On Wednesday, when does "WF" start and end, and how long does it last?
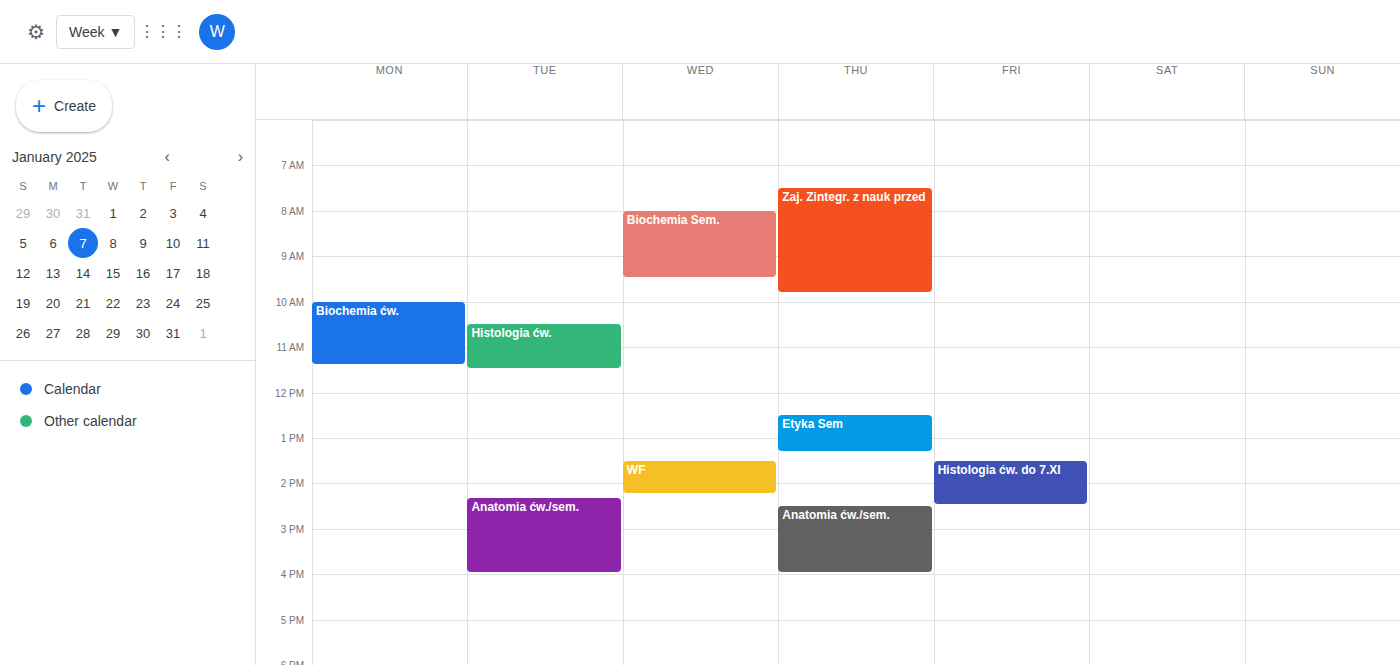
1:30 PM to 2:15 PM, 45 minutes